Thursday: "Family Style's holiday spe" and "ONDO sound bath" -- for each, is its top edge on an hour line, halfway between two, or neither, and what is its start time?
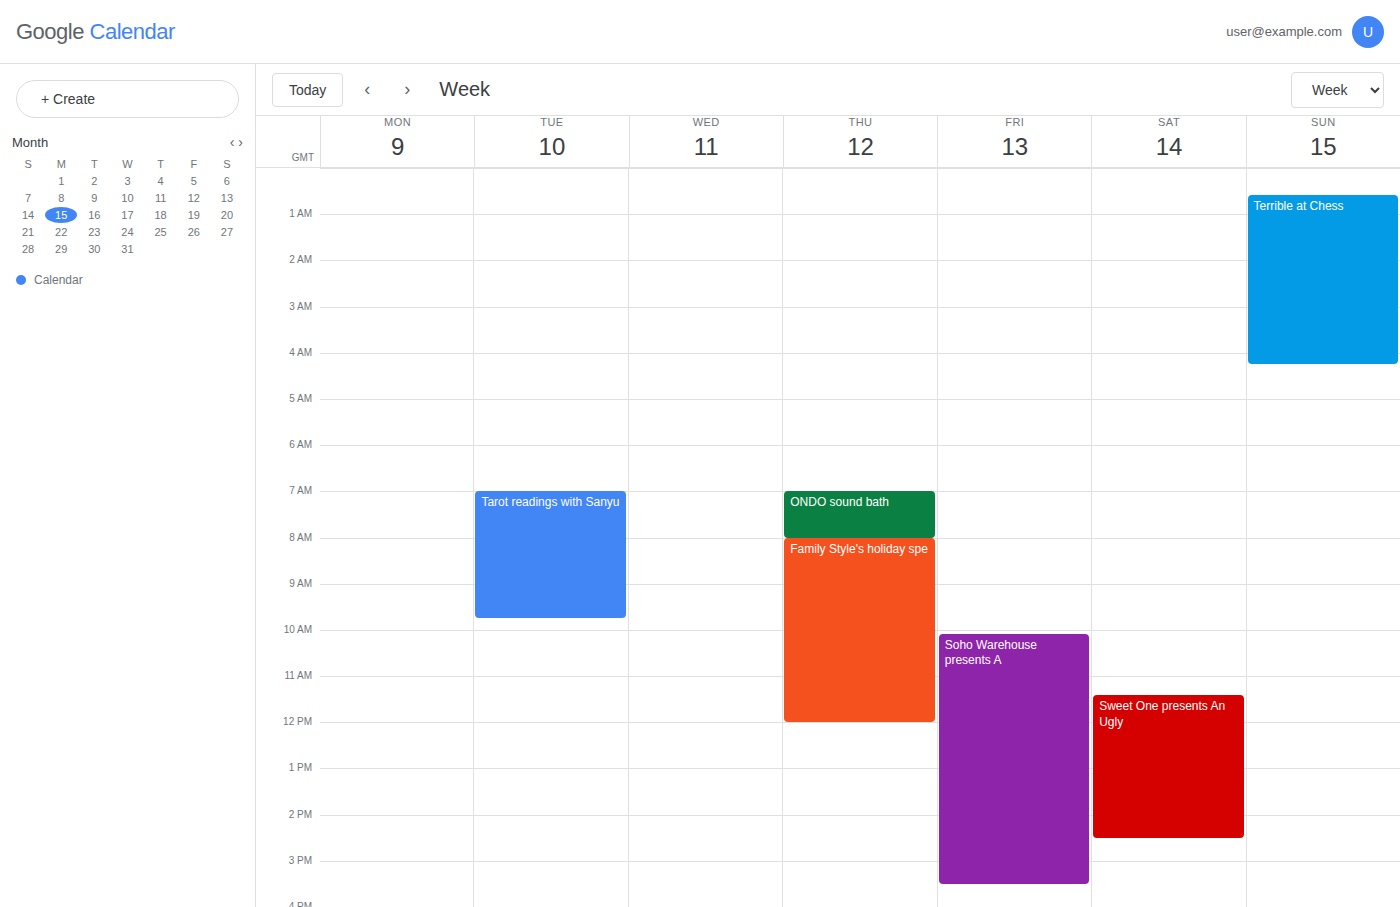
"Family Style's holiday spe": 08:00, exactly on the 08:00 line. "ONDO sound bath": 07:00, exactly on the 07:00 line.